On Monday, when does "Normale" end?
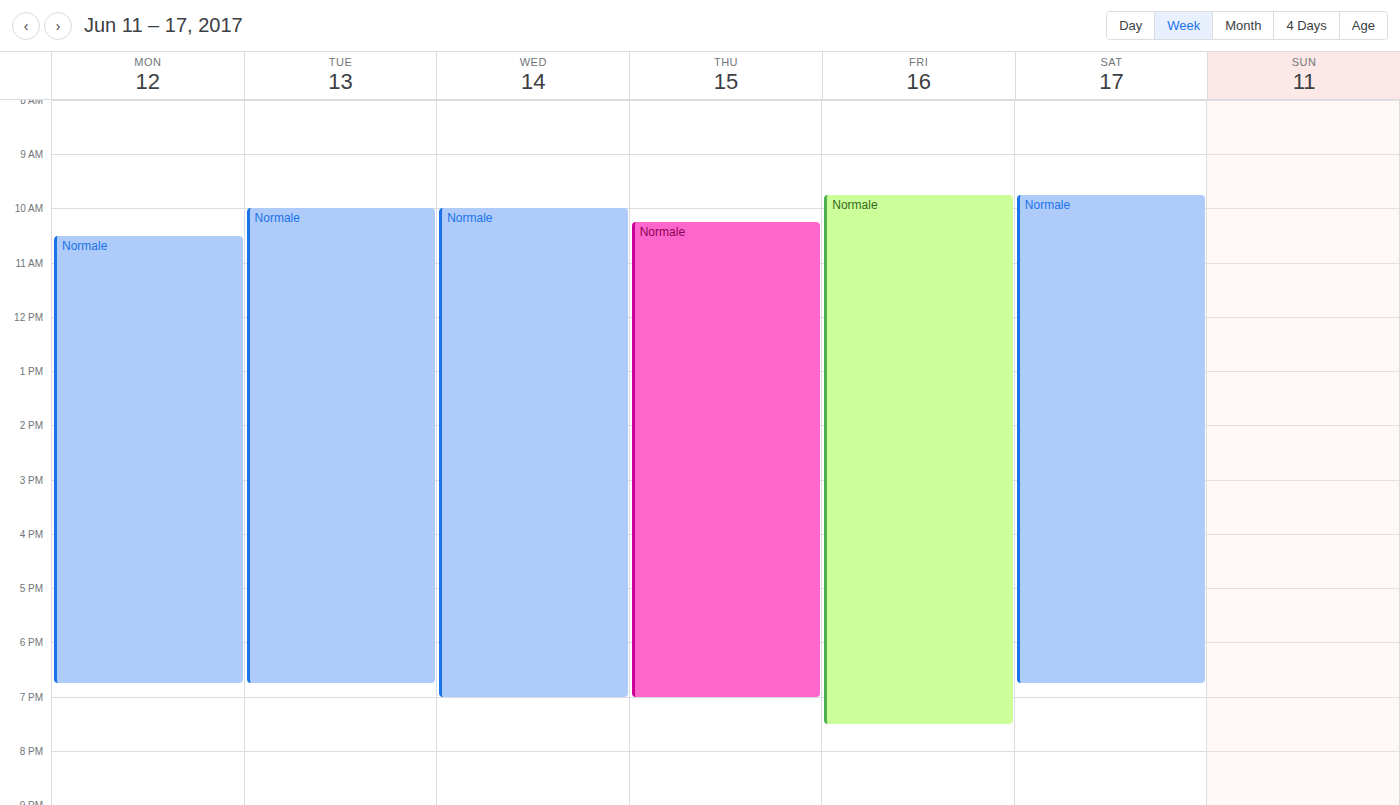
6:45 PM